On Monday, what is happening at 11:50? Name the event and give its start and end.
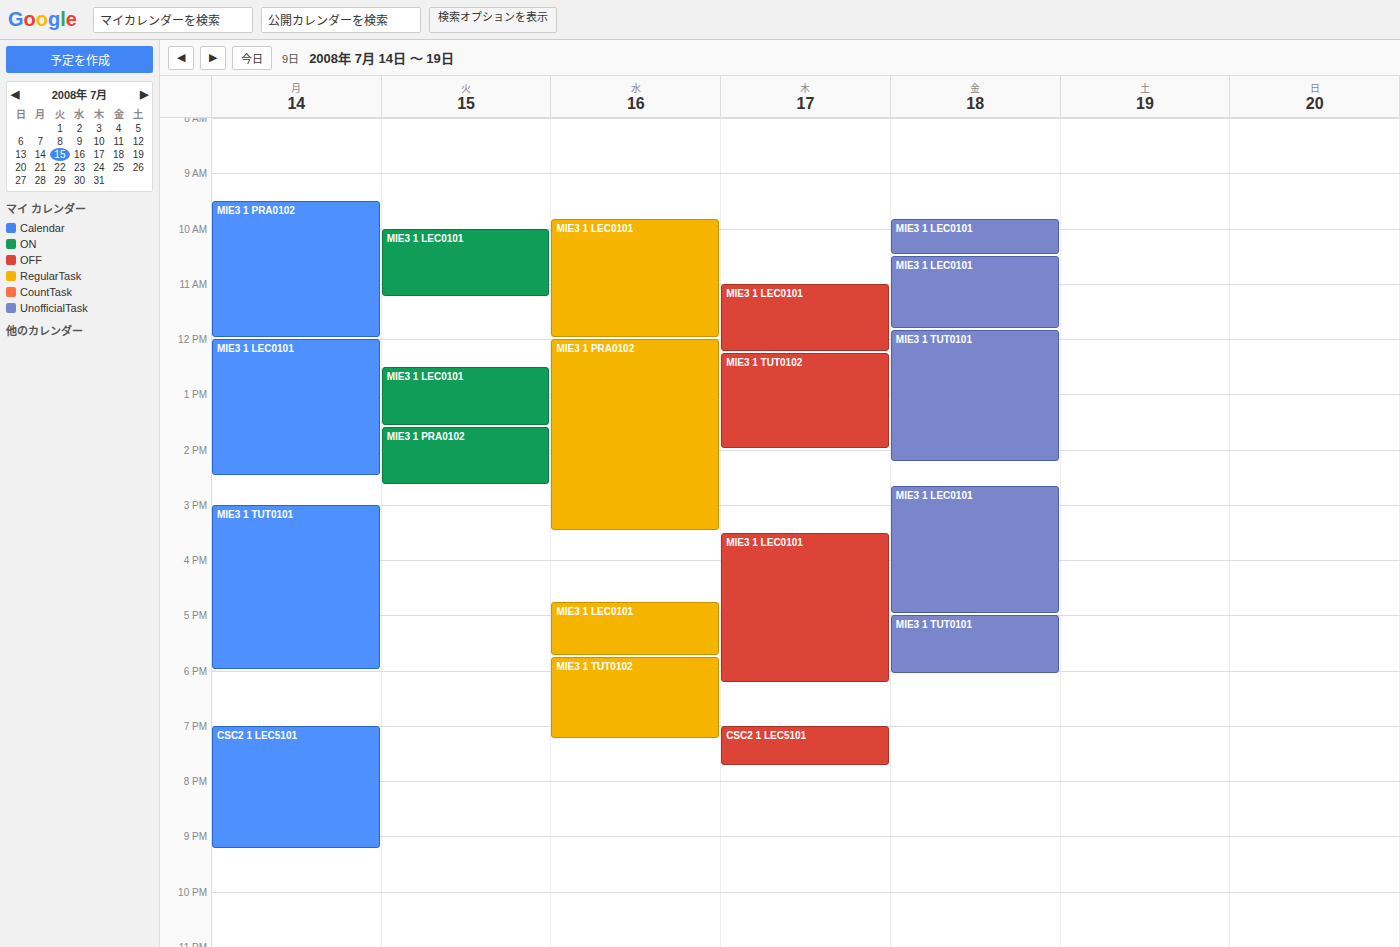
"MIE3 1 PRA0102", 09:30 to 12:00